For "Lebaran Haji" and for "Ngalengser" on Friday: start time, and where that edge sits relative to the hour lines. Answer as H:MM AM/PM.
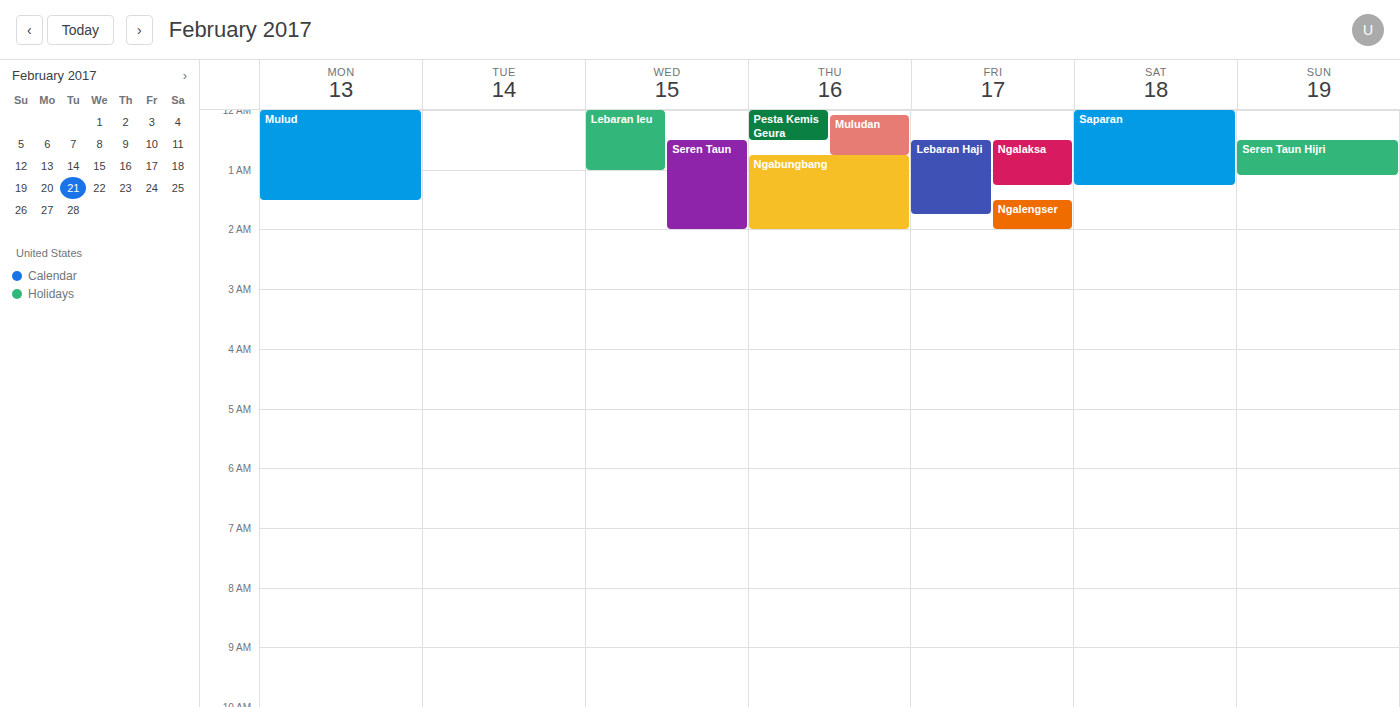
"Lebaran Haji": 12:30 AM, halfway between the 12 AM and 1 AM lines. "Ngalengser": 1:30 AM, halfway between the 1 AM and 2 AM lines.